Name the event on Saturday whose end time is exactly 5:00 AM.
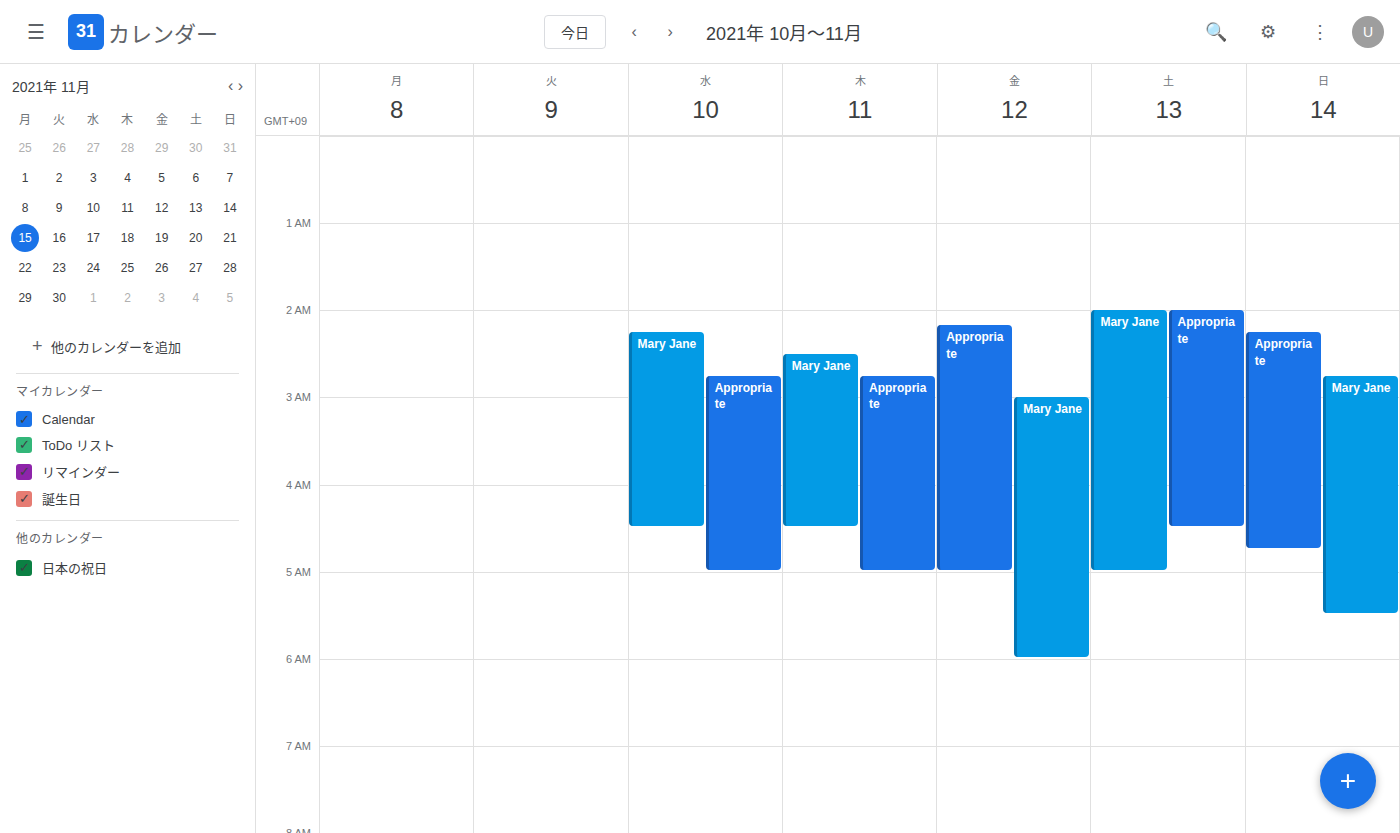
"Mary Jane"